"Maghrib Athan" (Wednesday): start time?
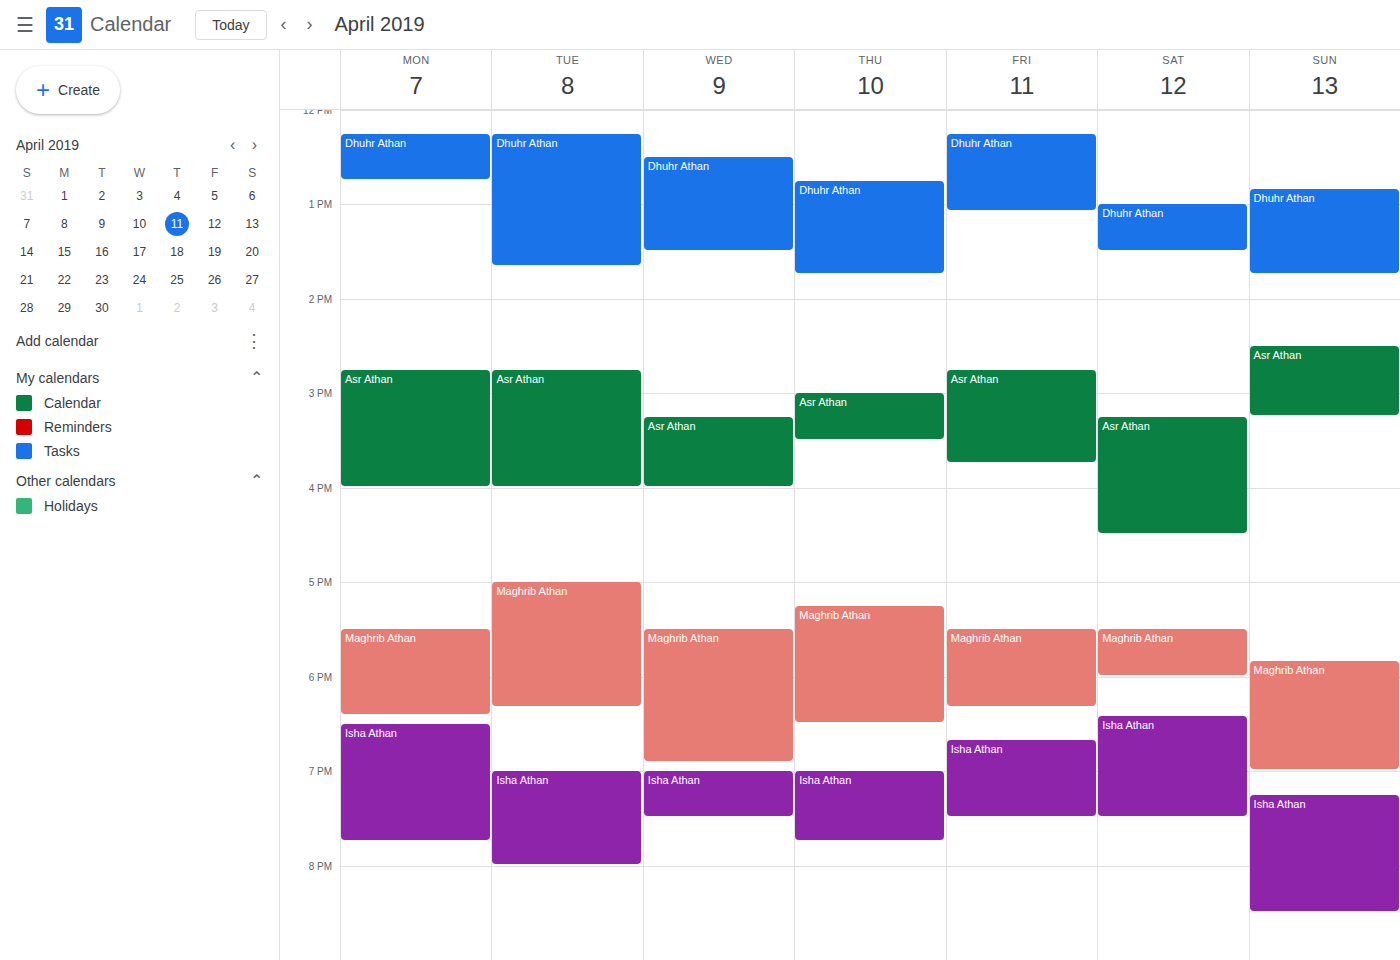
5:30 PM